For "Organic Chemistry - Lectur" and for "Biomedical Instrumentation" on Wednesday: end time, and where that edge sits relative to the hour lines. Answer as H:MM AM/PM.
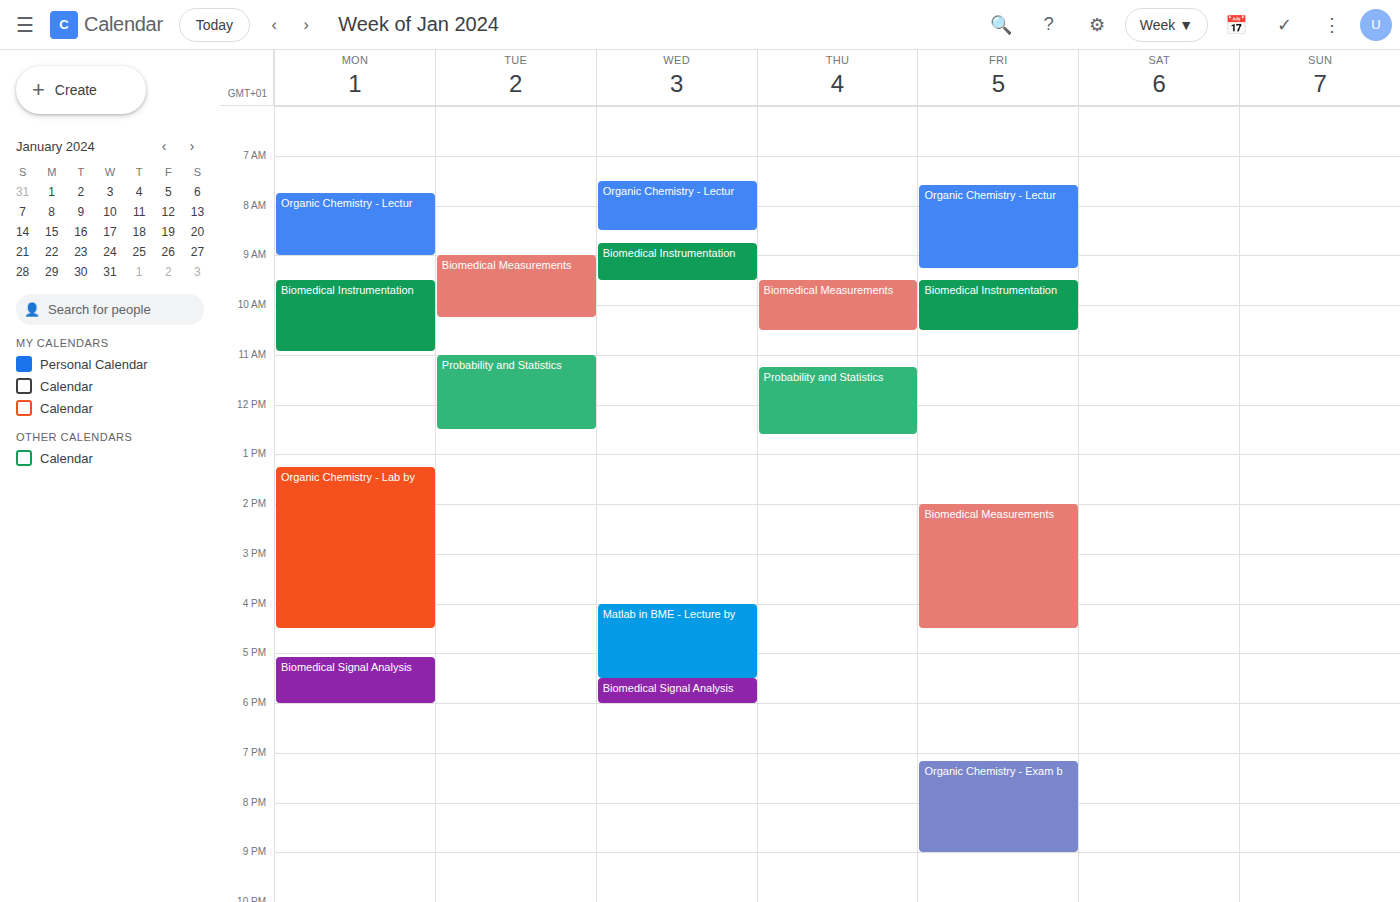
"Organic Chemistry - Lectur": 8:30 AM, halfway between the 8 AM and 9 AM lines. "Biomedical Instrumentation": 9:30 AM, halfway between the 9 AM and 10 AM lines.